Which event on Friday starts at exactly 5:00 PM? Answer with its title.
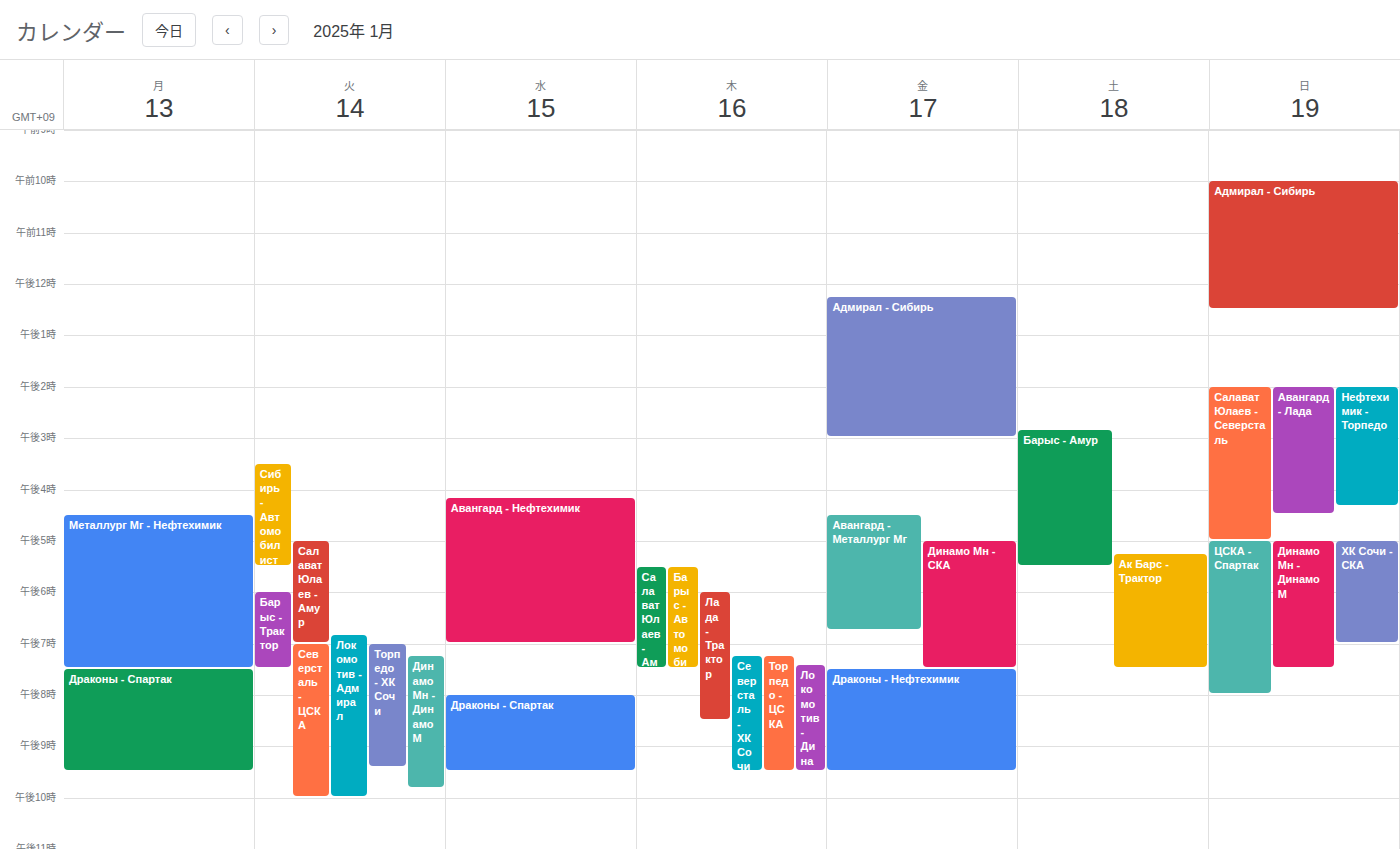
"Динамо Мн - СКА"